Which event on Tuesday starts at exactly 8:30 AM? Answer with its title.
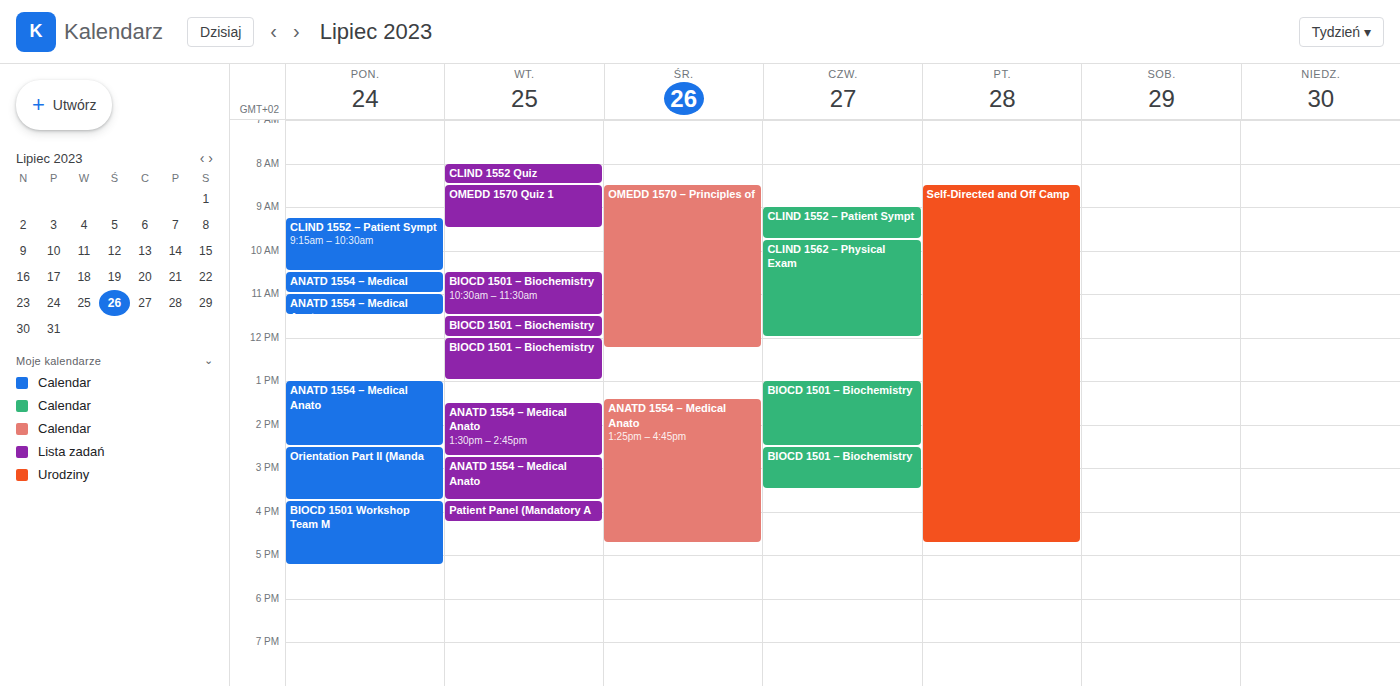
"OMEDD 1570 Quiz 1"